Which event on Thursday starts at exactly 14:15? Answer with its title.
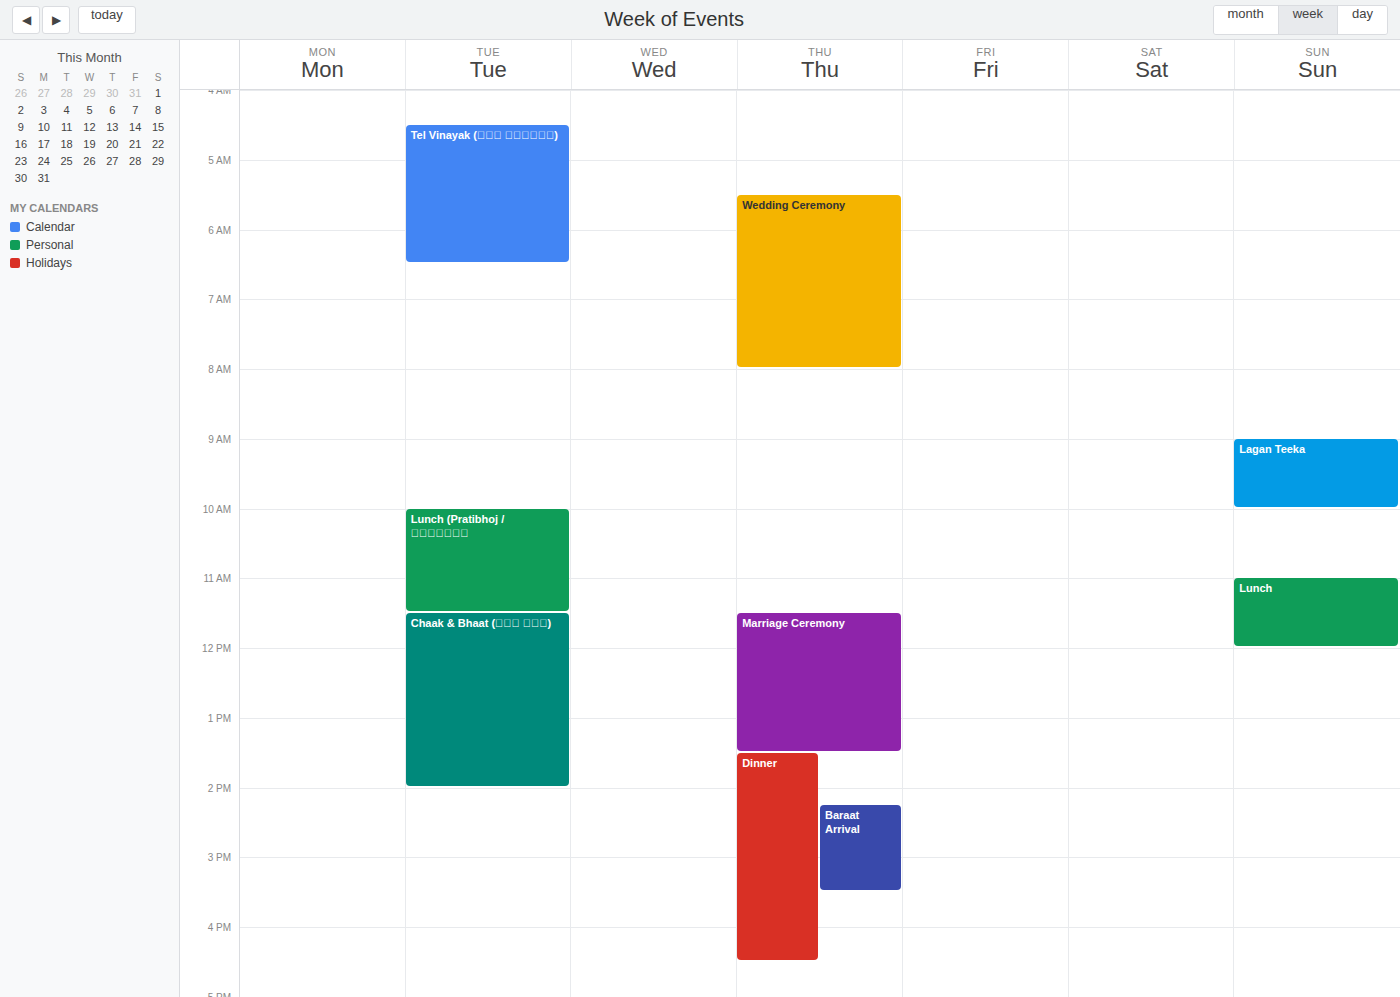
"Baraat Arrival"